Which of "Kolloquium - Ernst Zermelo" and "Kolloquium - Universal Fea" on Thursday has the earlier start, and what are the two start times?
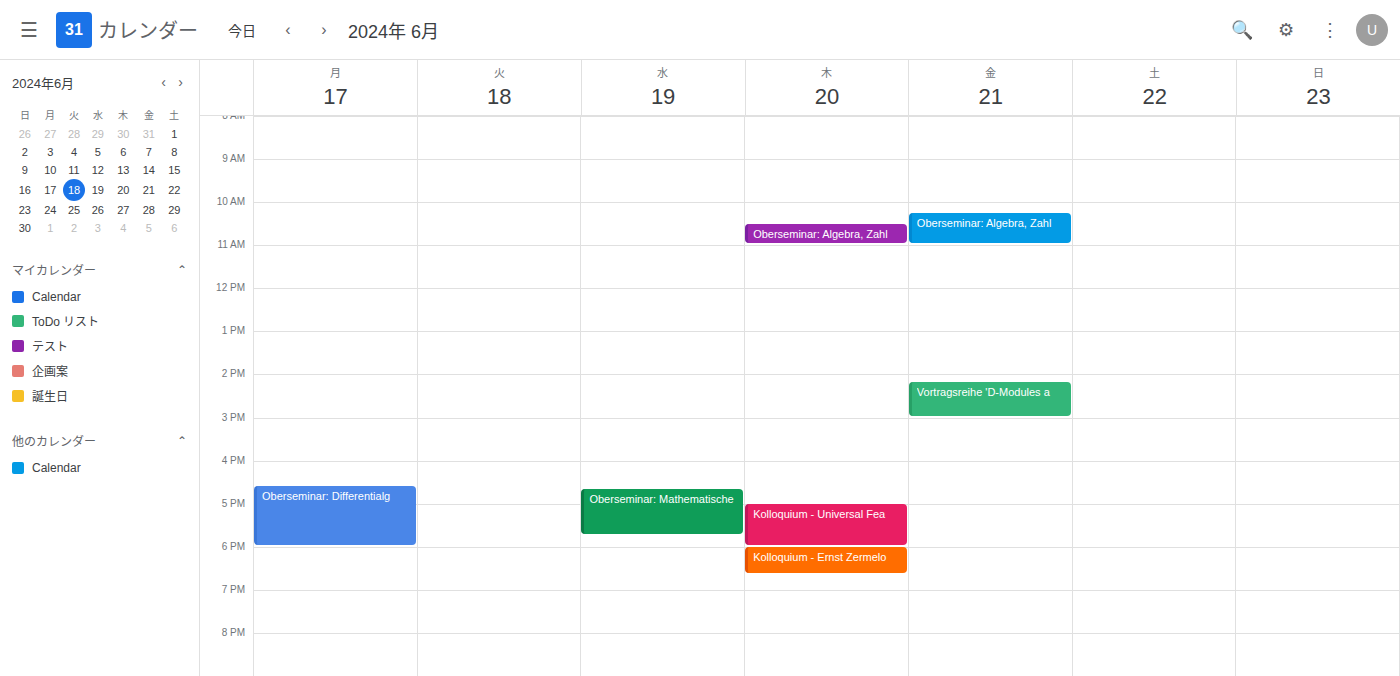
"Kolloquium - Universal Fea" 17:00; "Kolloquium - Ernst Zermelo" 18:00.